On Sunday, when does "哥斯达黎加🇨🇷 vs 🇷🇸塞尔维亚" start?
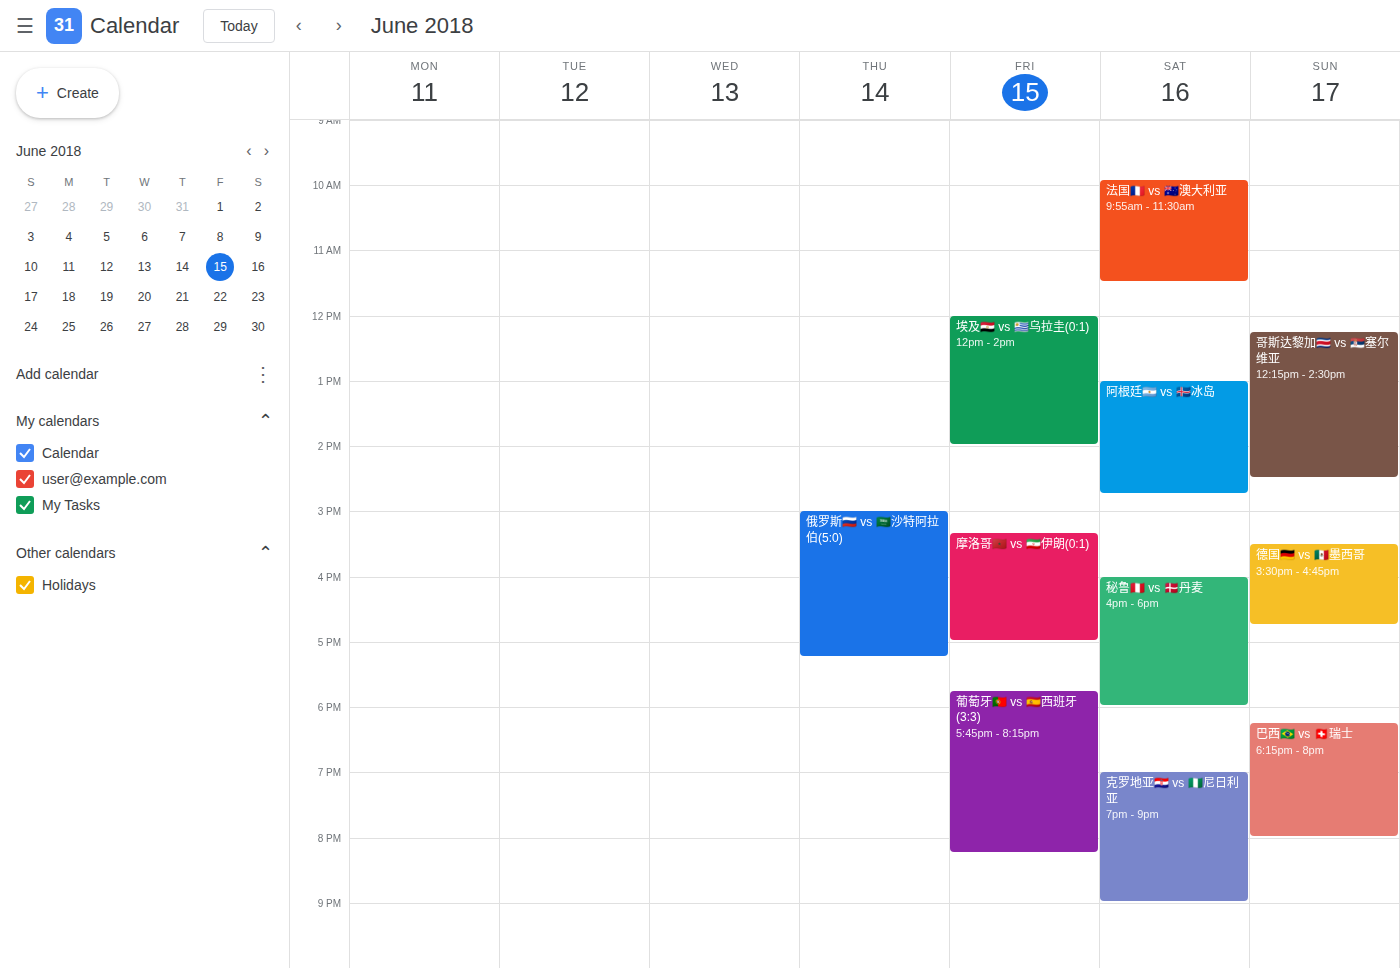
12:15